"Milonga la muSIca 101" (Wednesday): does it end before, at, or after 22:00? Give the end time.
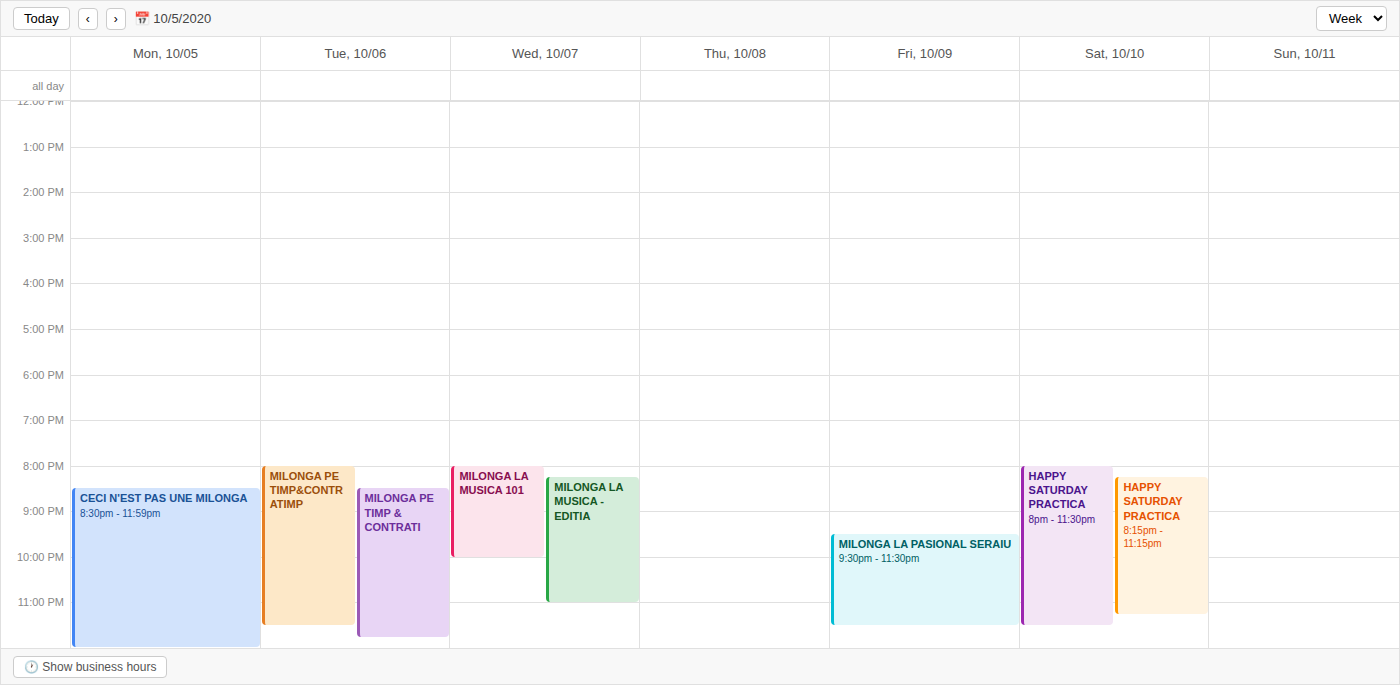
22:00 -- exactly at 22:00, on the 22:00 line.